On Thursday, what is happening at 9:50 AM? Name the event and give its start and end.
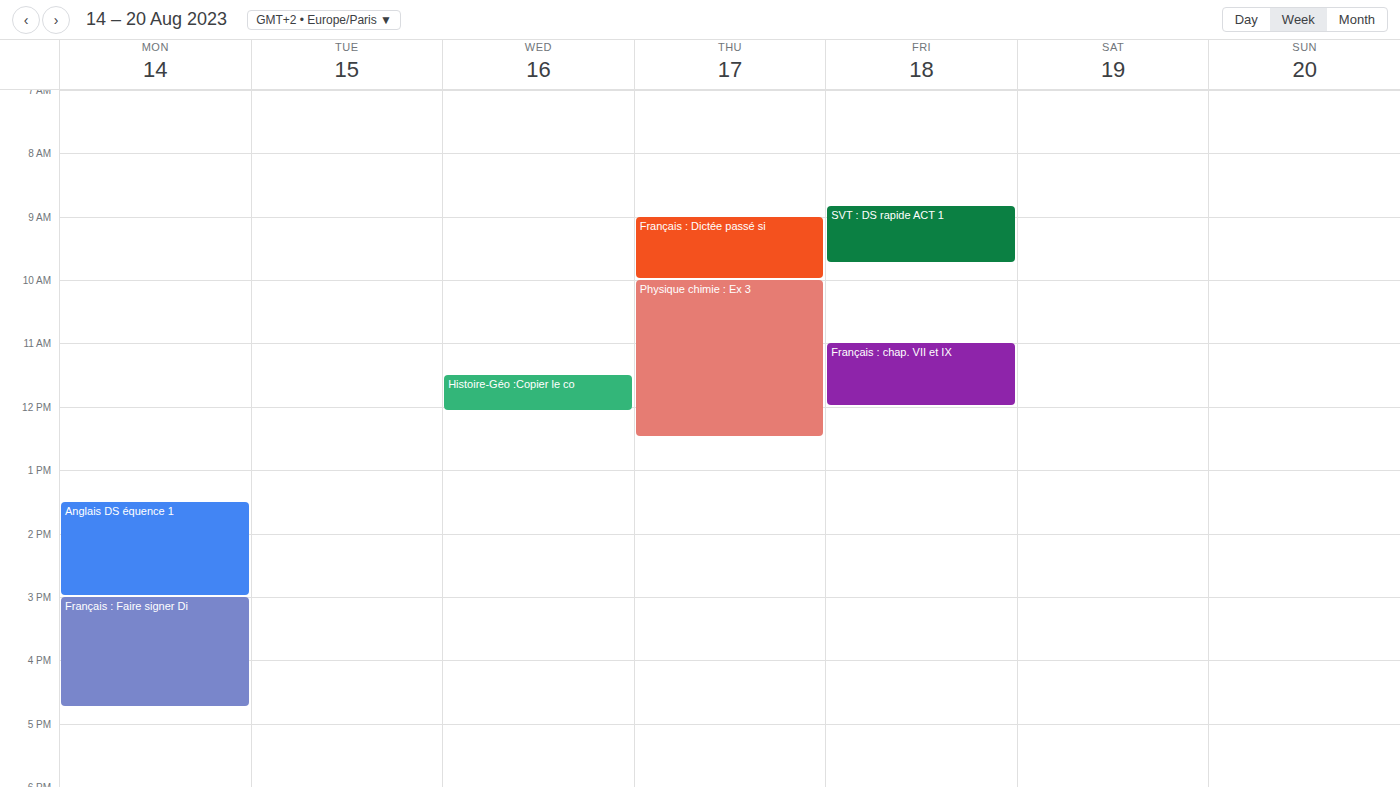
"Français : Dictée passé si", 9:00 AM to 10:00 AM